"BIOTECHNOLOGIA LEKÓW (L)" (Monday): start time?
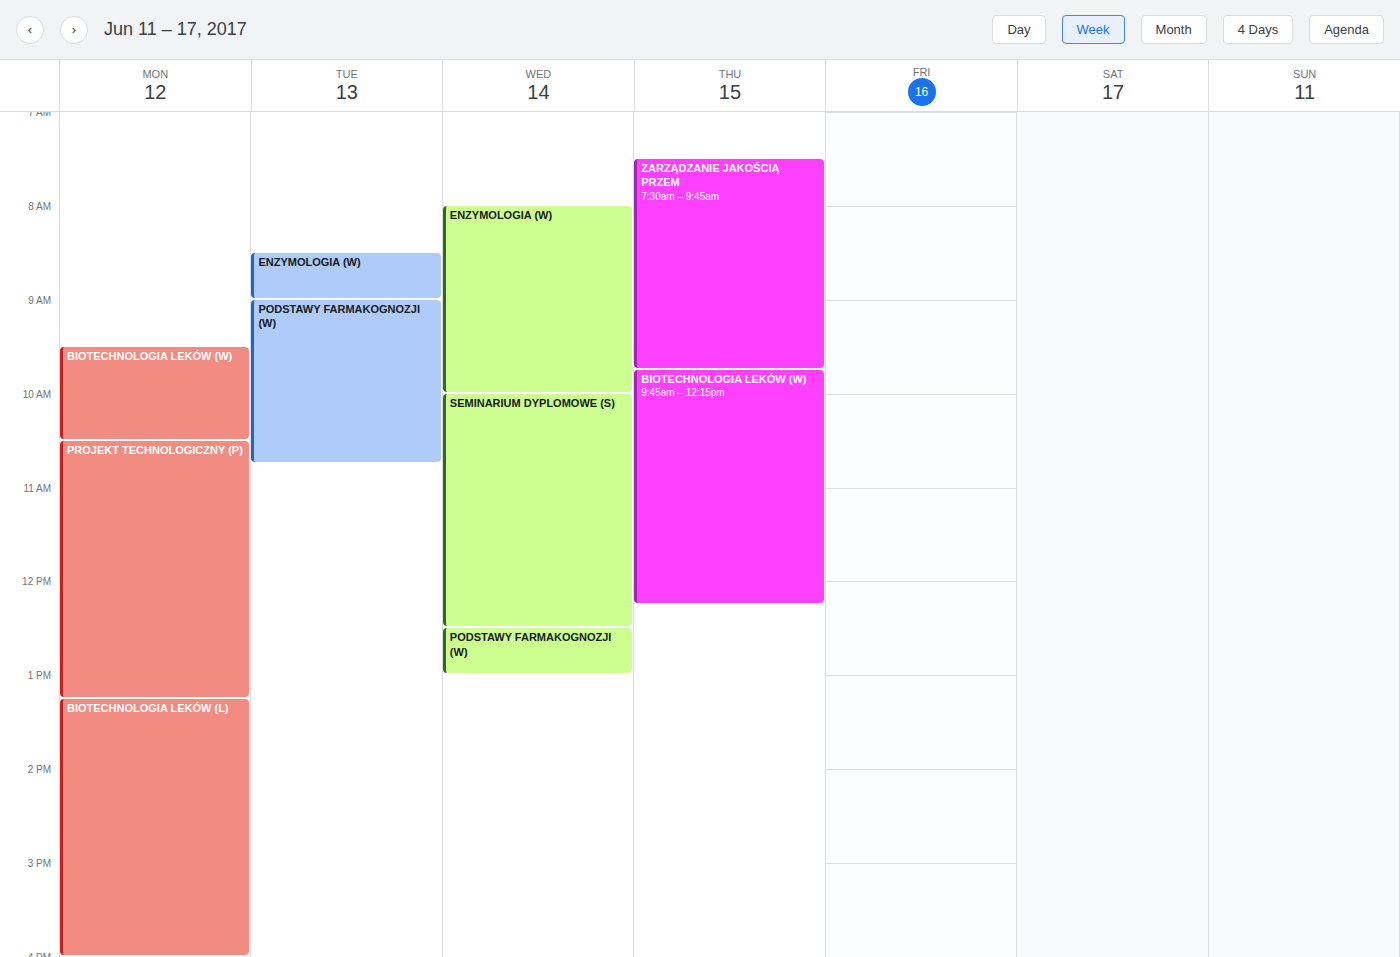
1:15 PM